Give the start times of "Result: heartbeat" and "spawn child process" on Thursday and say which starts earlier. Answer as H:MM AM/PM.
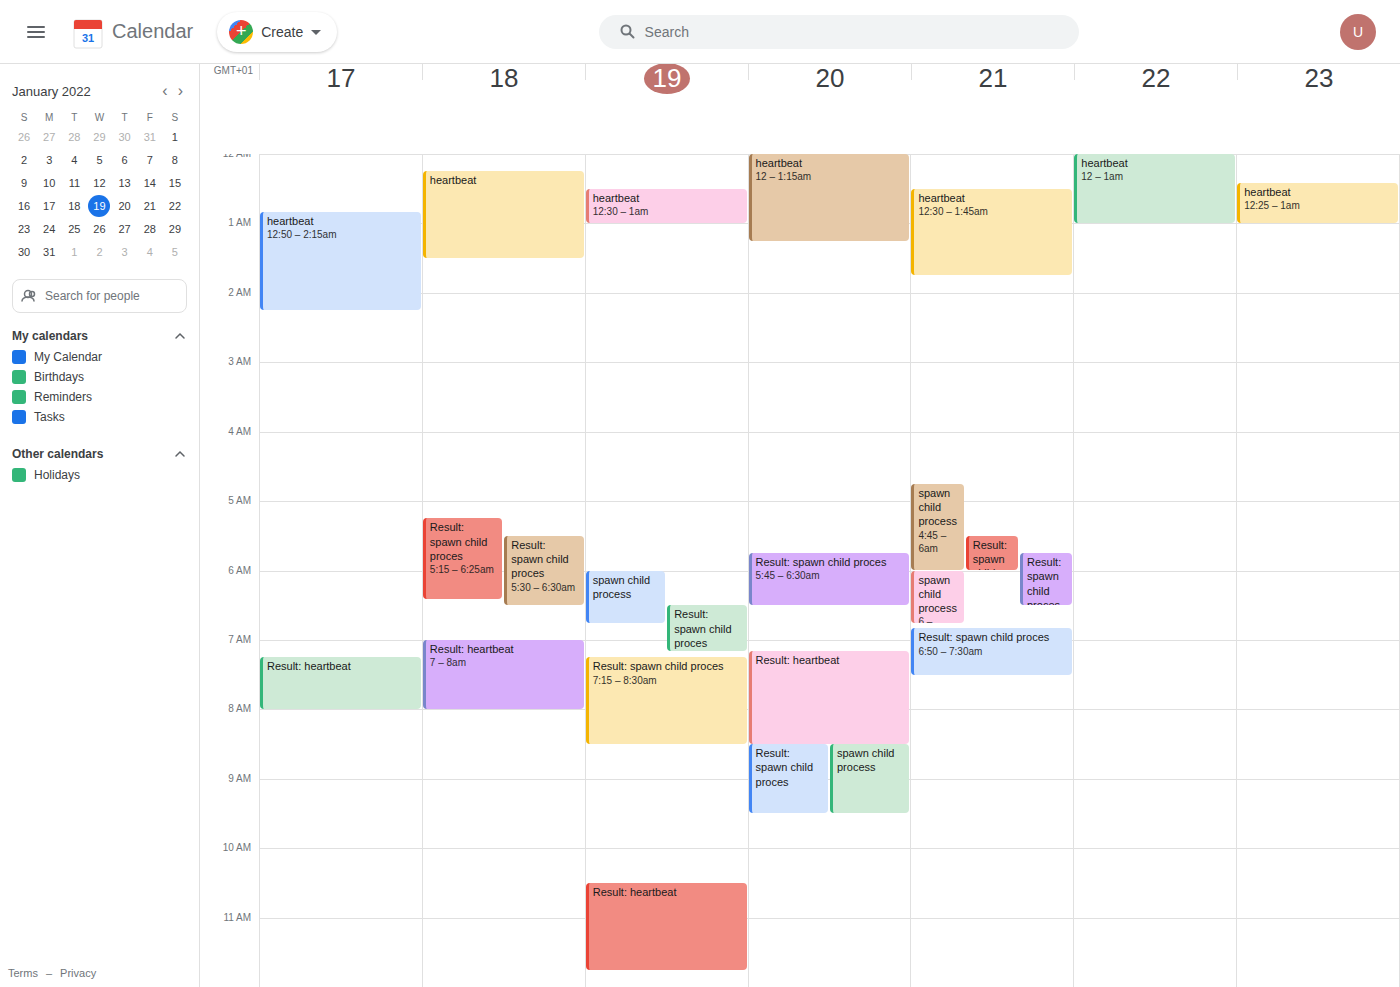
"Result: heartbeat" 7:10 AM; "spawn child process" 8:30 AM.